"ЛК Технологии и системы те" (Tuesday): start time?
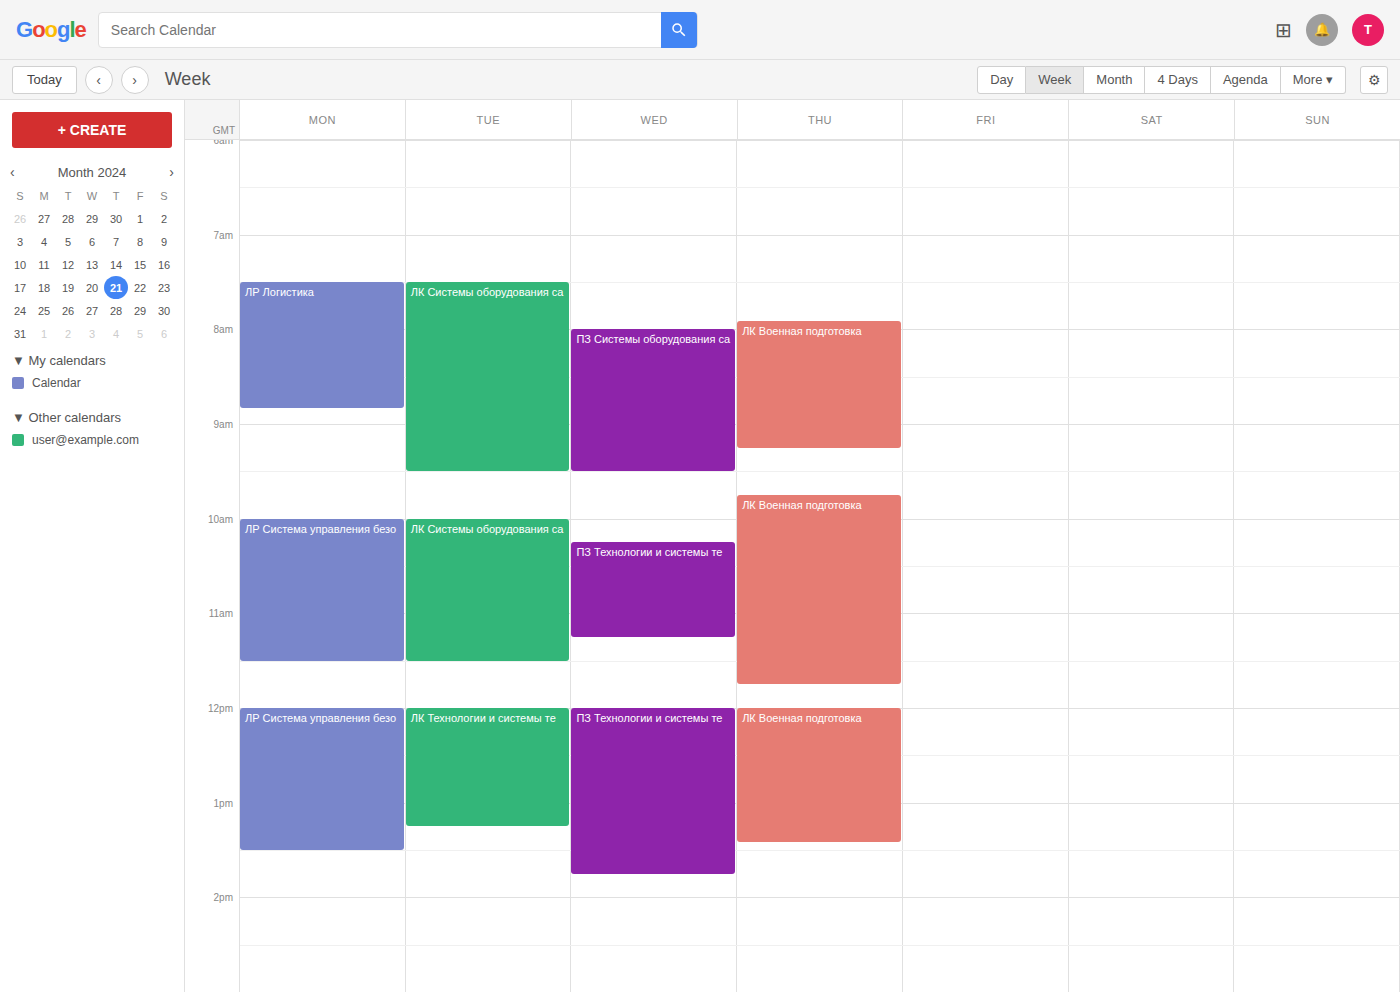
12:00